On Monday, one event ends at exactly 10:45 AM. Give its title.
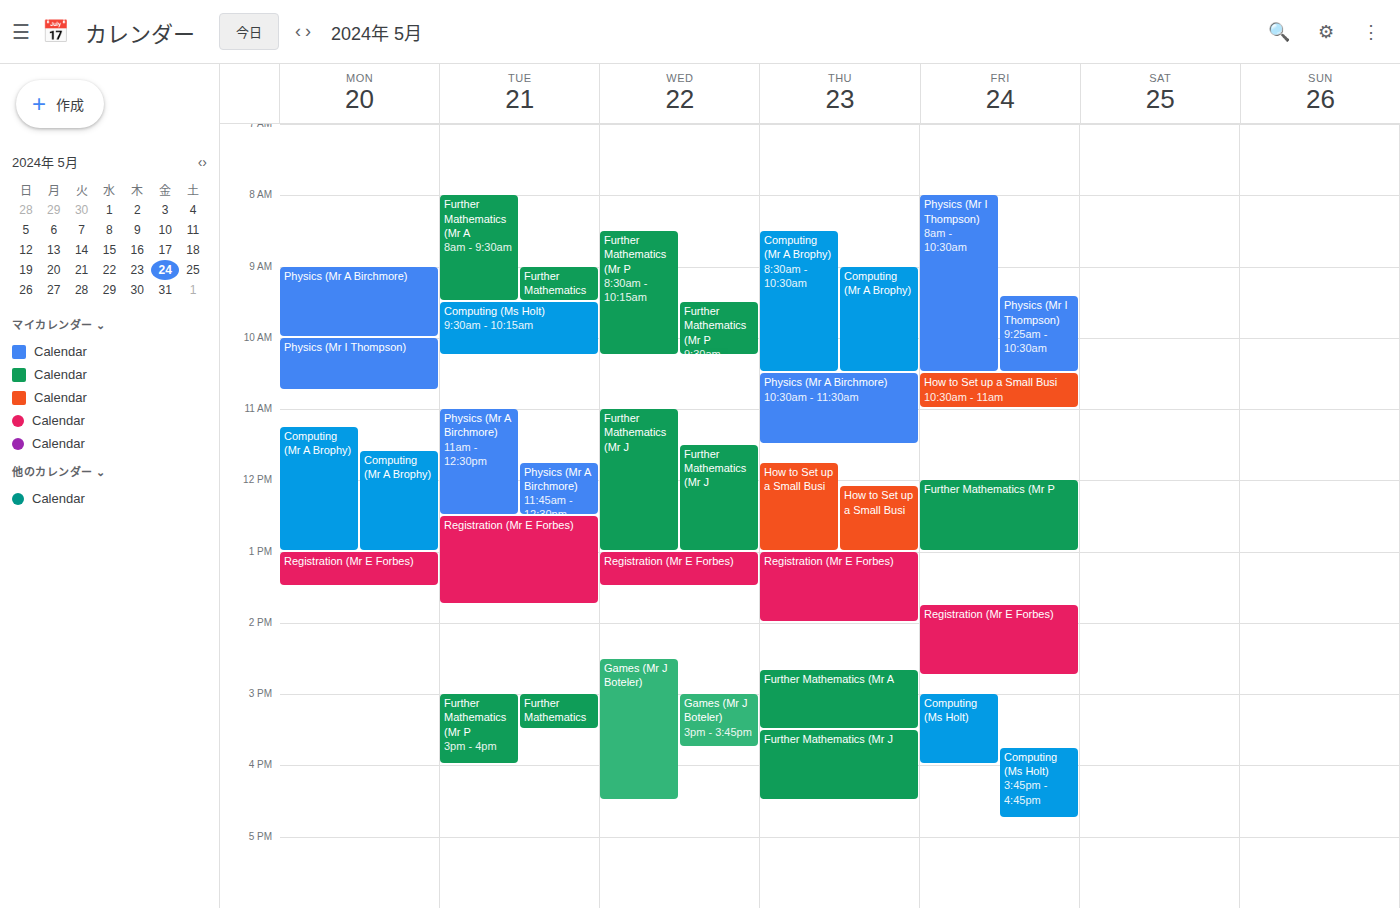
"Physics (Mr I Thompson)"